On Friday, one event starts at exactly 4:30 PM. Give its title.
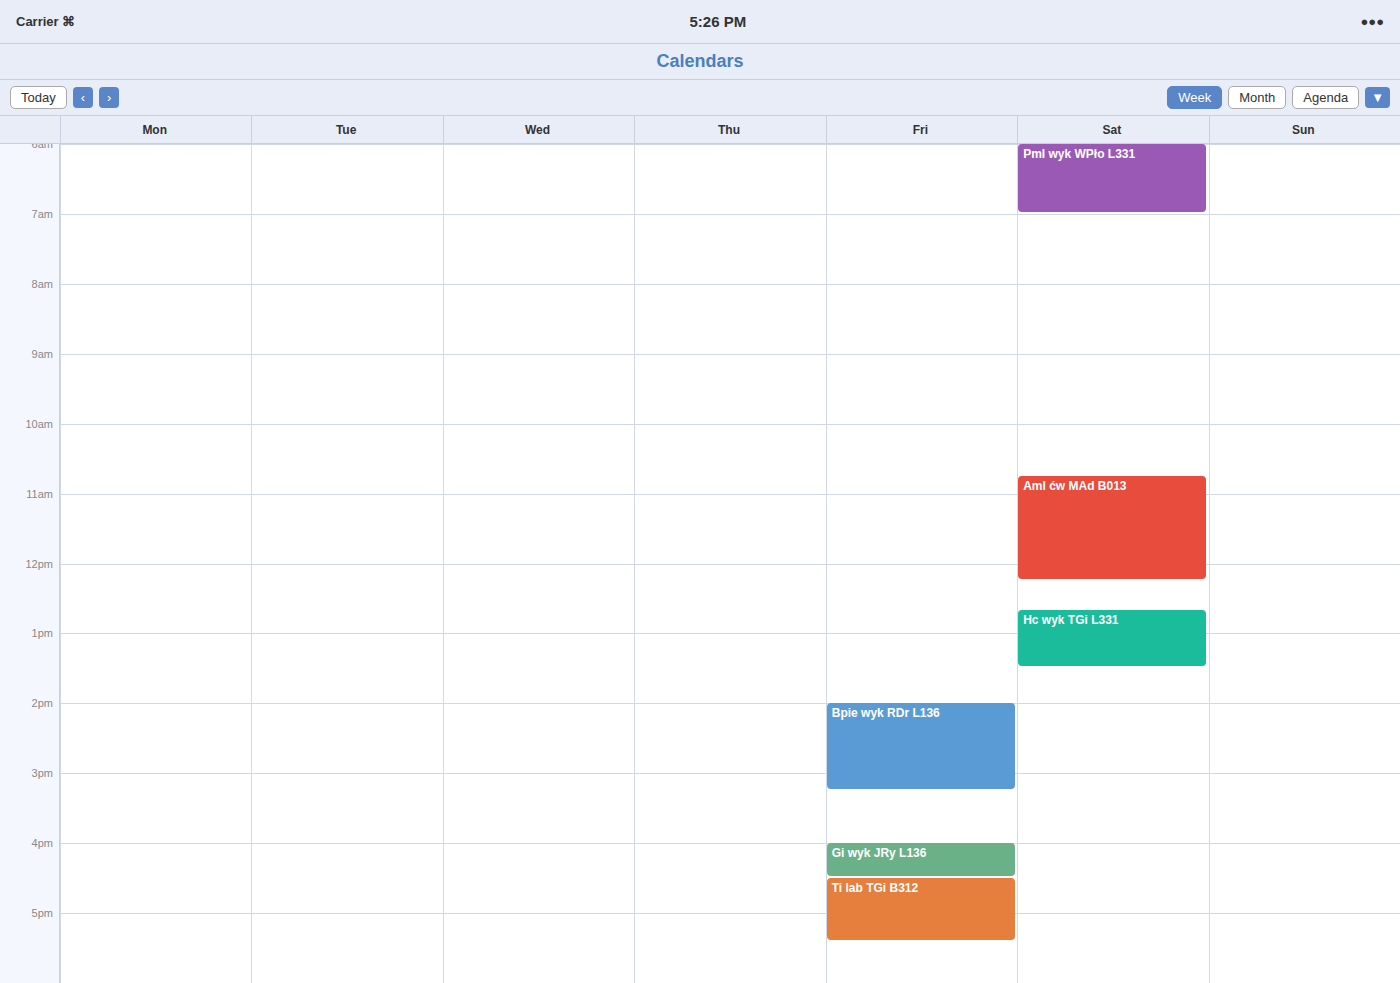
"Ti lab TGi B312"